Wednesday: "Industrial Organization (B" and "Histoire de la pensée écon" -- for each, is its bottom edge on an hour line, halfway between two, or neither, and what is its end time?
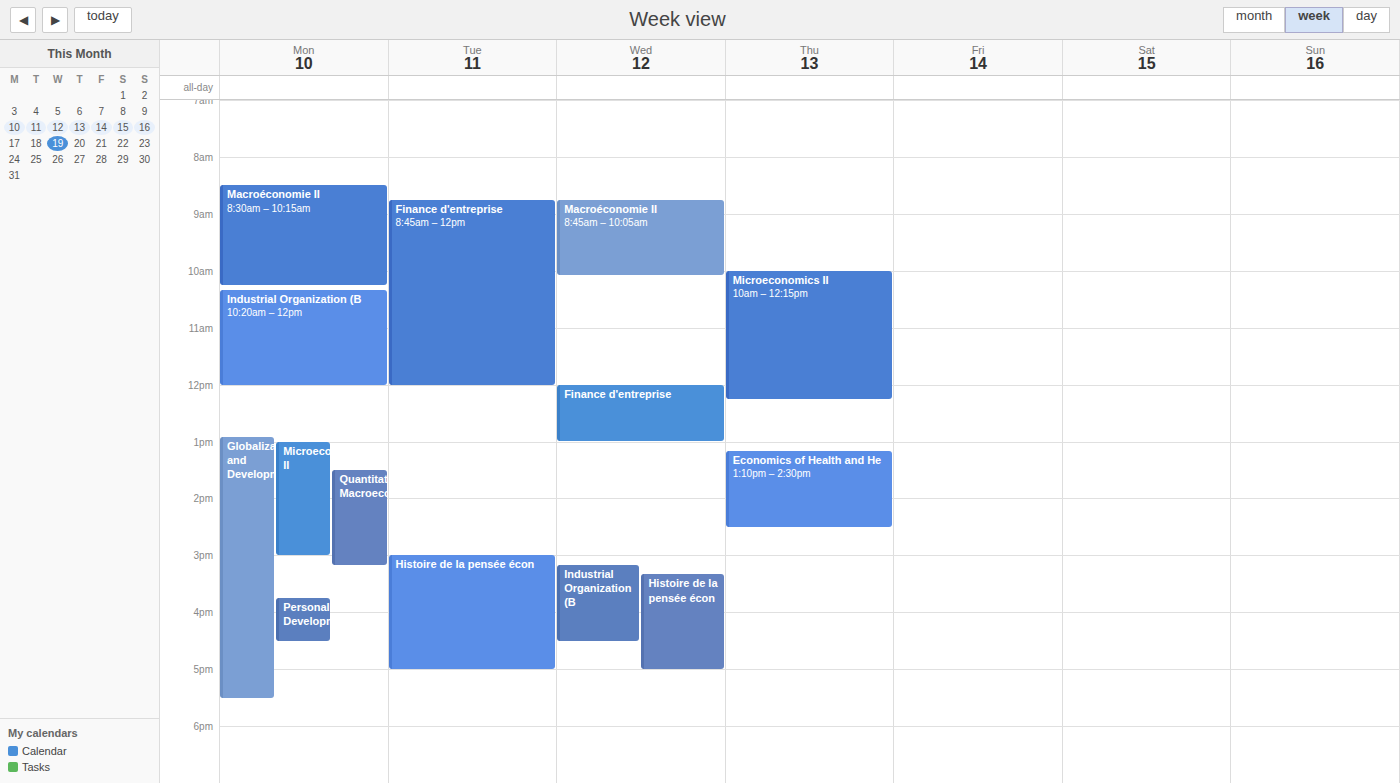
"Industrial Organization (B": 4:30 PM, halfway between the 4 PM and 5 PM lines. "Histoire de la pensée écon": 5:00 PM, exactly on the 5 PM line.